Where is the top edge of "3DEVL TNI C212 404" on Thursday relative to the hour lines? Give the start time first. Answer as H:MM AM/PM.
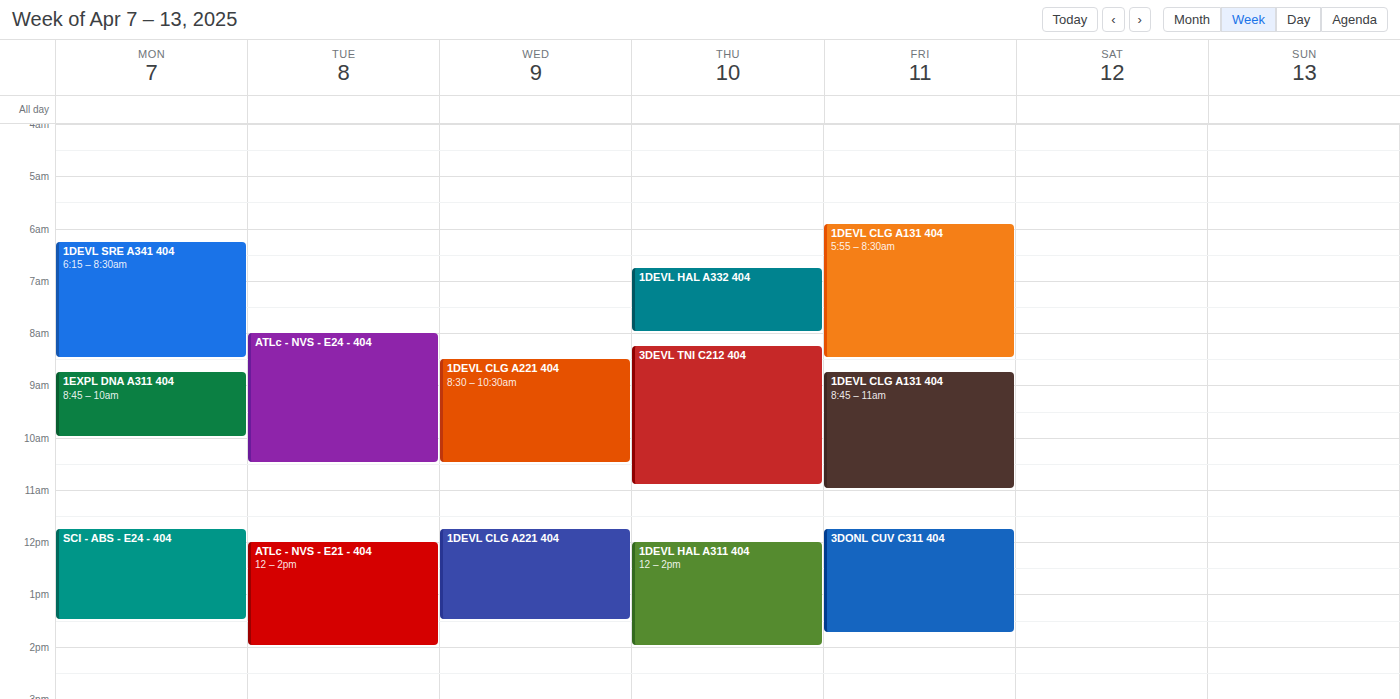
8:15 AM -- neither: a quarter of the way from the 8 AM line to the 9 AM line.